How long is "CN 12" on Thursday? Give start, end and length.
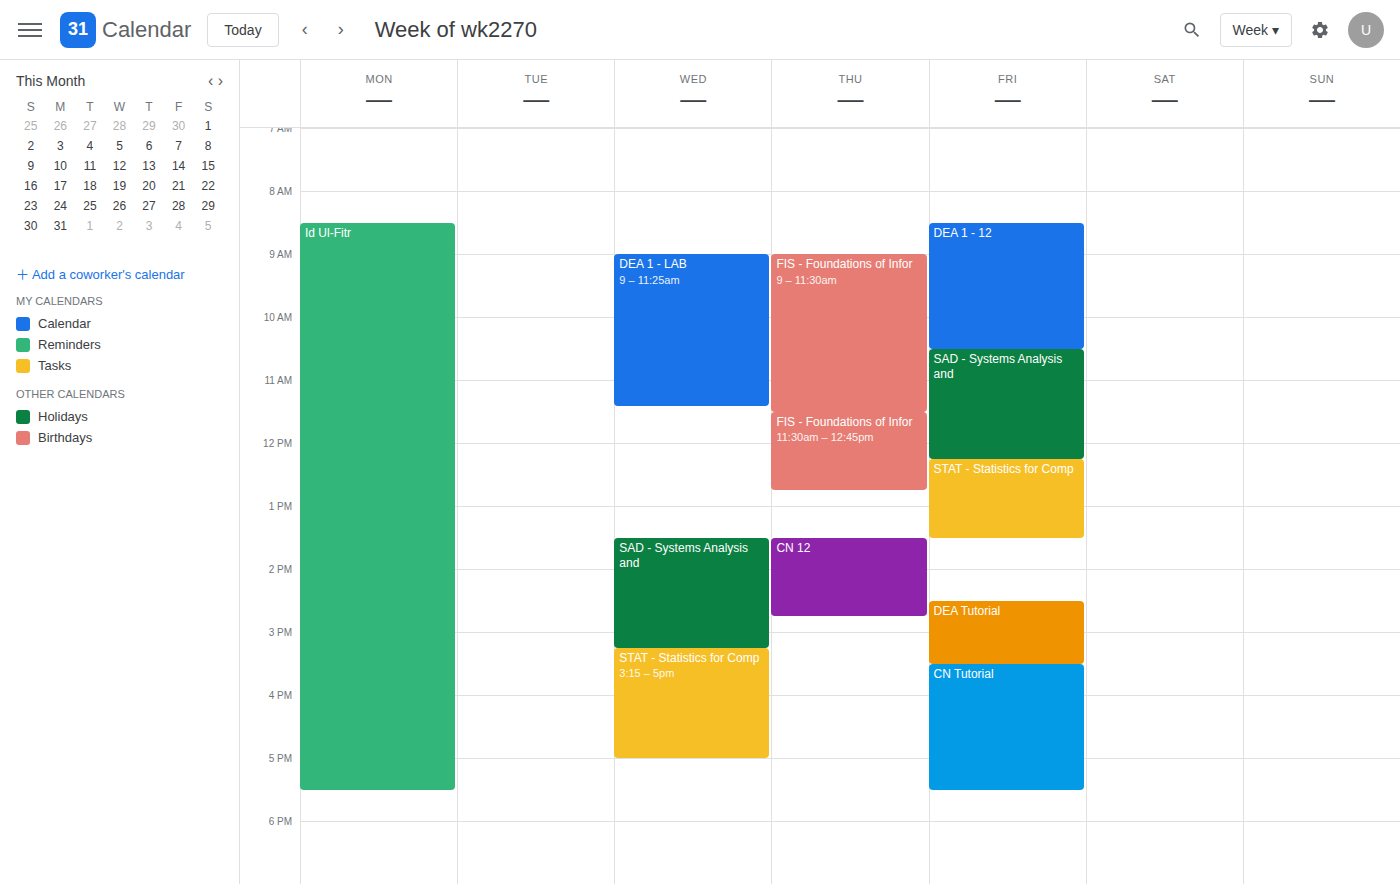
1:30 PM to 2:45 PM, 1 hour 15 minutes